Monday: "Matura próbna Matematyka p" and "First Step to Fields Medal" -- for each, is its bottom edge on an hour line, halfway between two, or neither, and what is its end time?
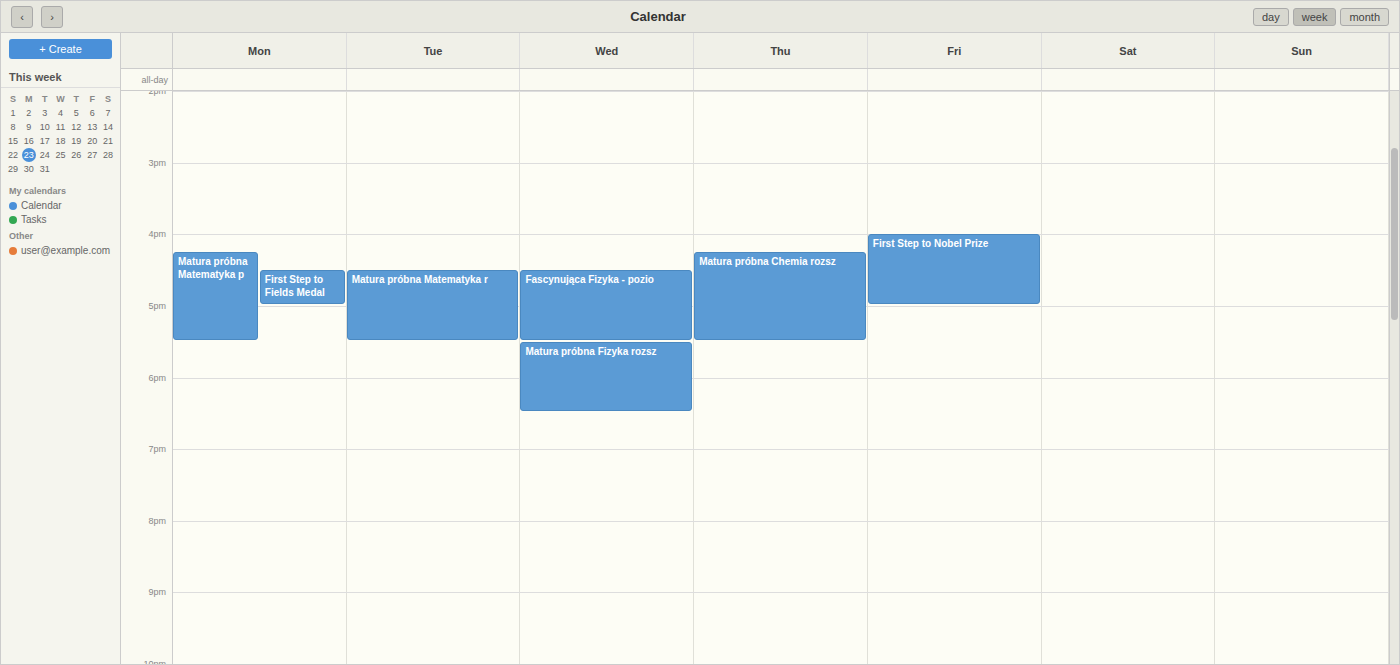
"Matura próbna Matematyka p": 5:30 PM, halfway between the 5 PM and 6 PM lines. "First Step to Fields Medal": 5:00 PM, exactly on the 5 PM line.